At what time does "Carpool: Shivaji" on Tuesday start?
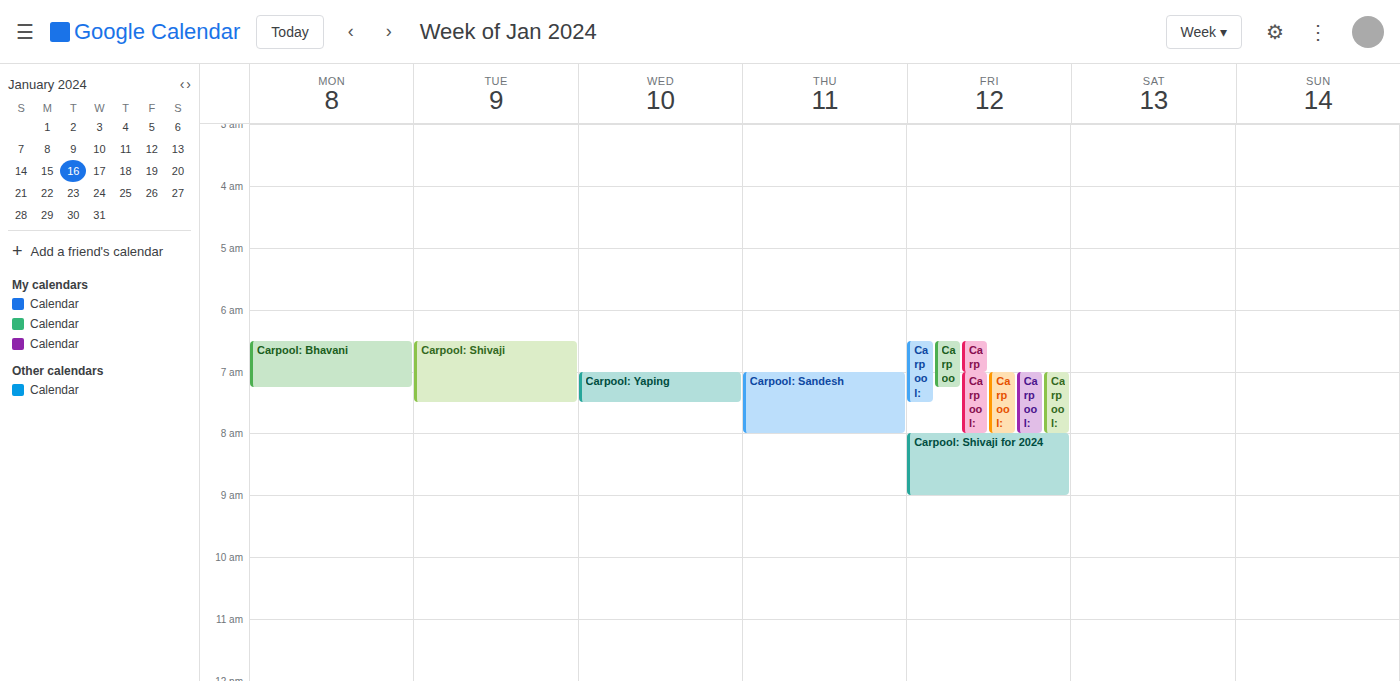
6:30 AM